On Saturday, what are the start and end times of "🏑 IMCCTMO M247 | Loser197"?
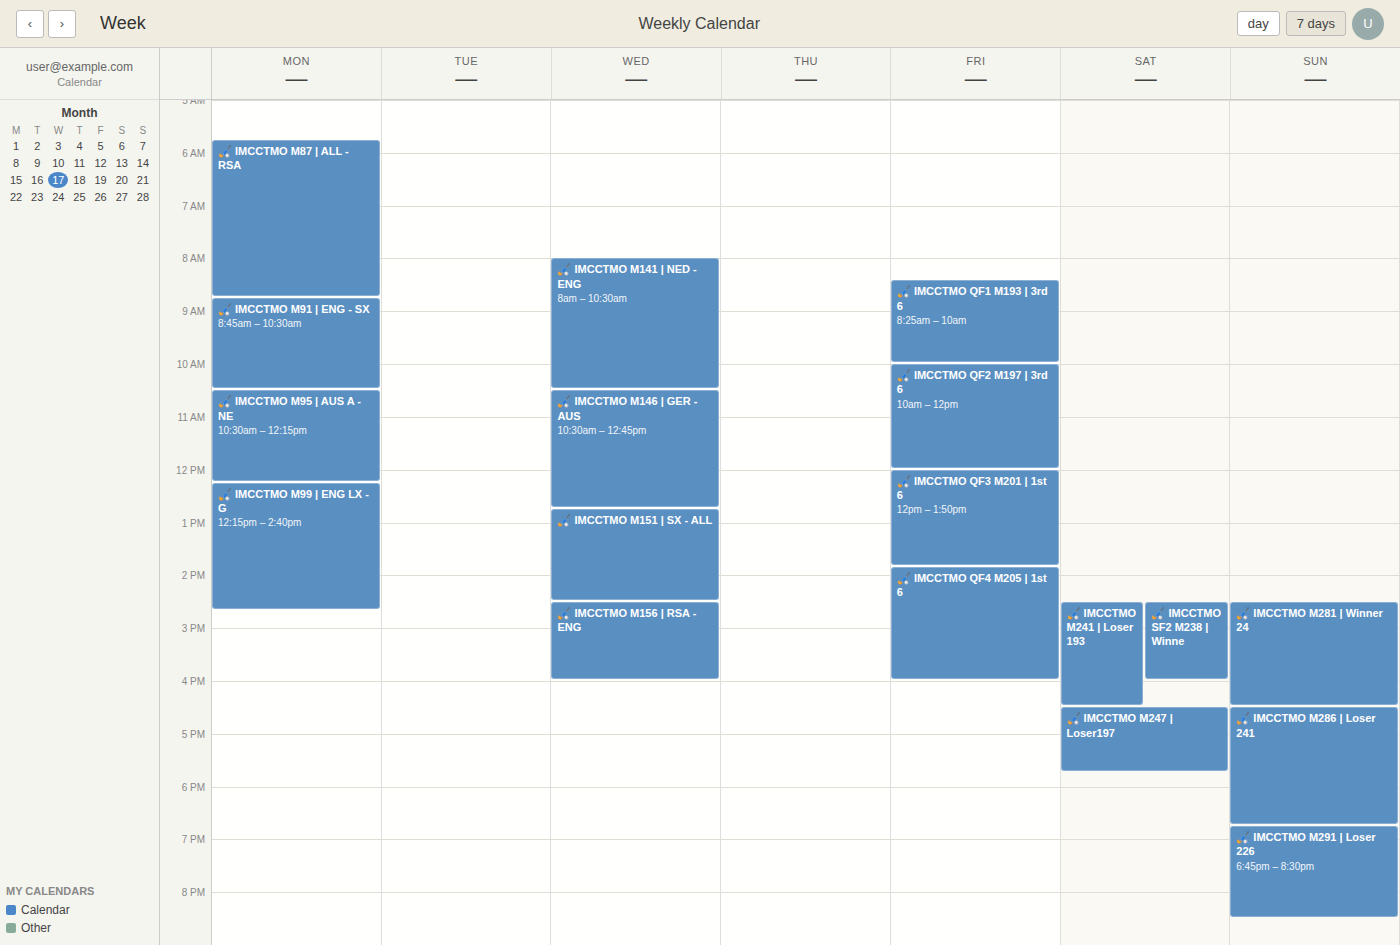
4:30 PM to 5:45 PM